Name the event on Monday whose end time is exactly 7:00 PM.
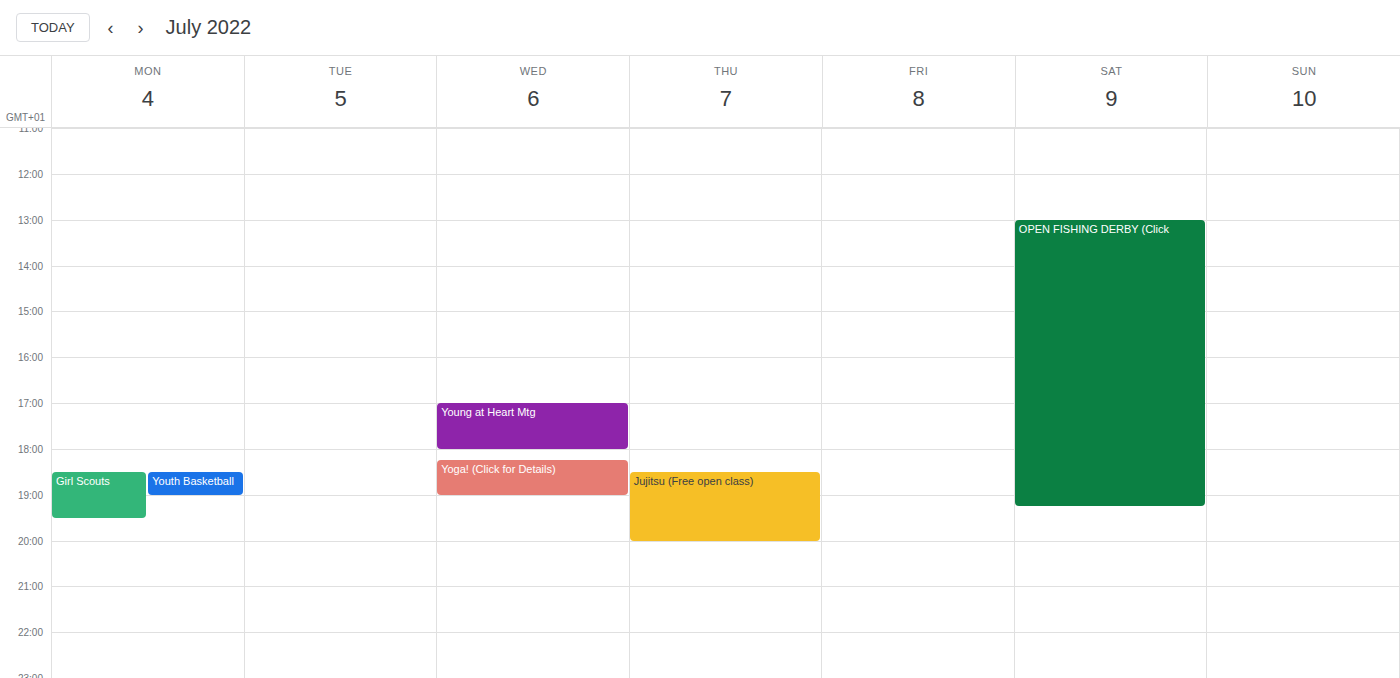
"Youth Basketball"